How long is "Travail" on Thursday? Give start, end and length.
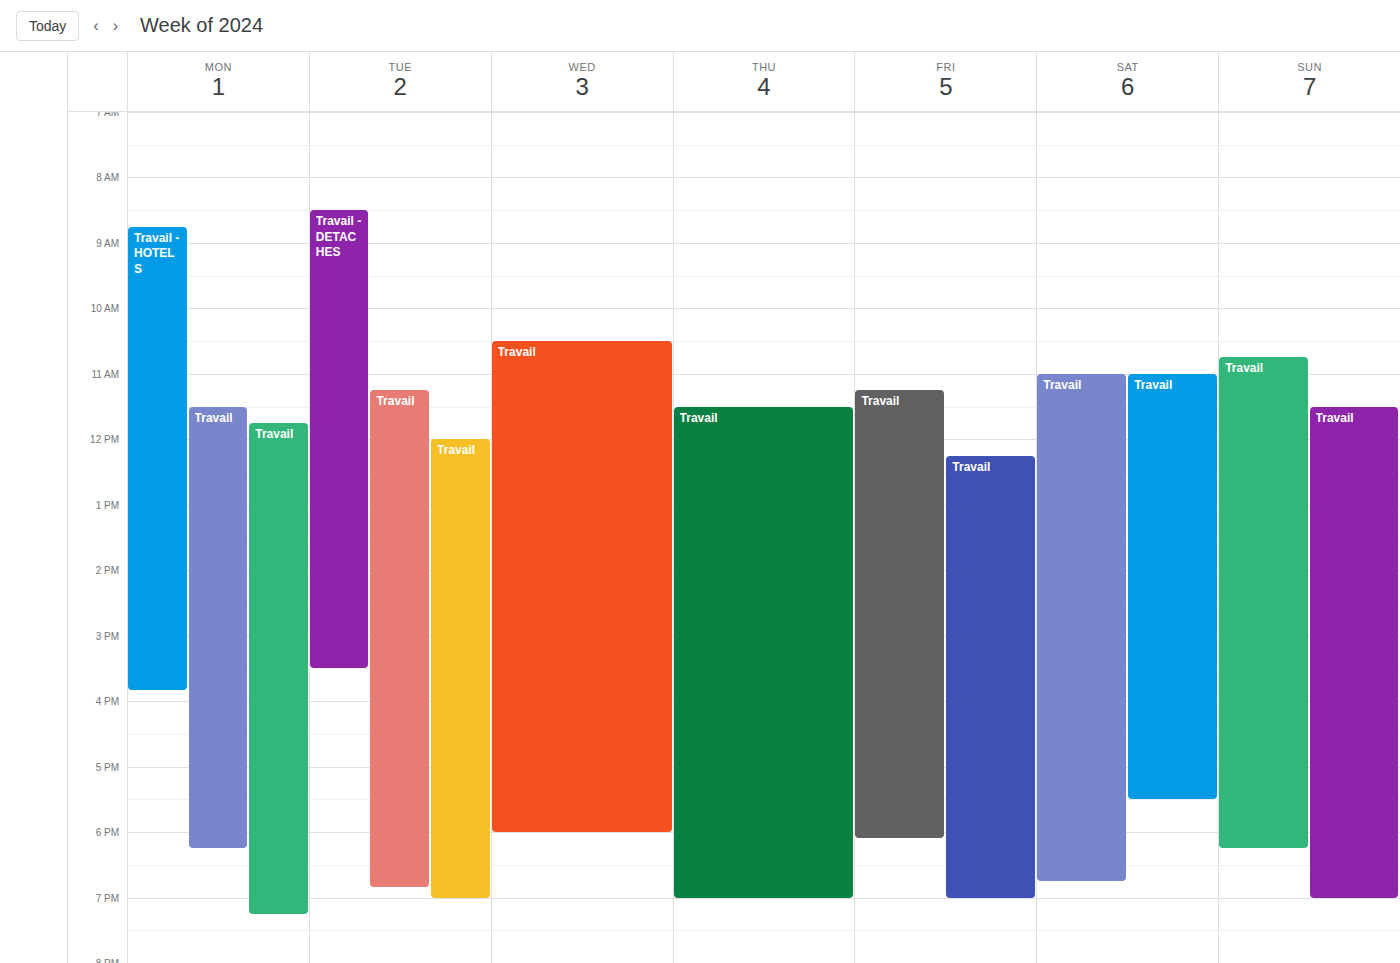
11:30 to 19:00, 7 hours 30 minutes